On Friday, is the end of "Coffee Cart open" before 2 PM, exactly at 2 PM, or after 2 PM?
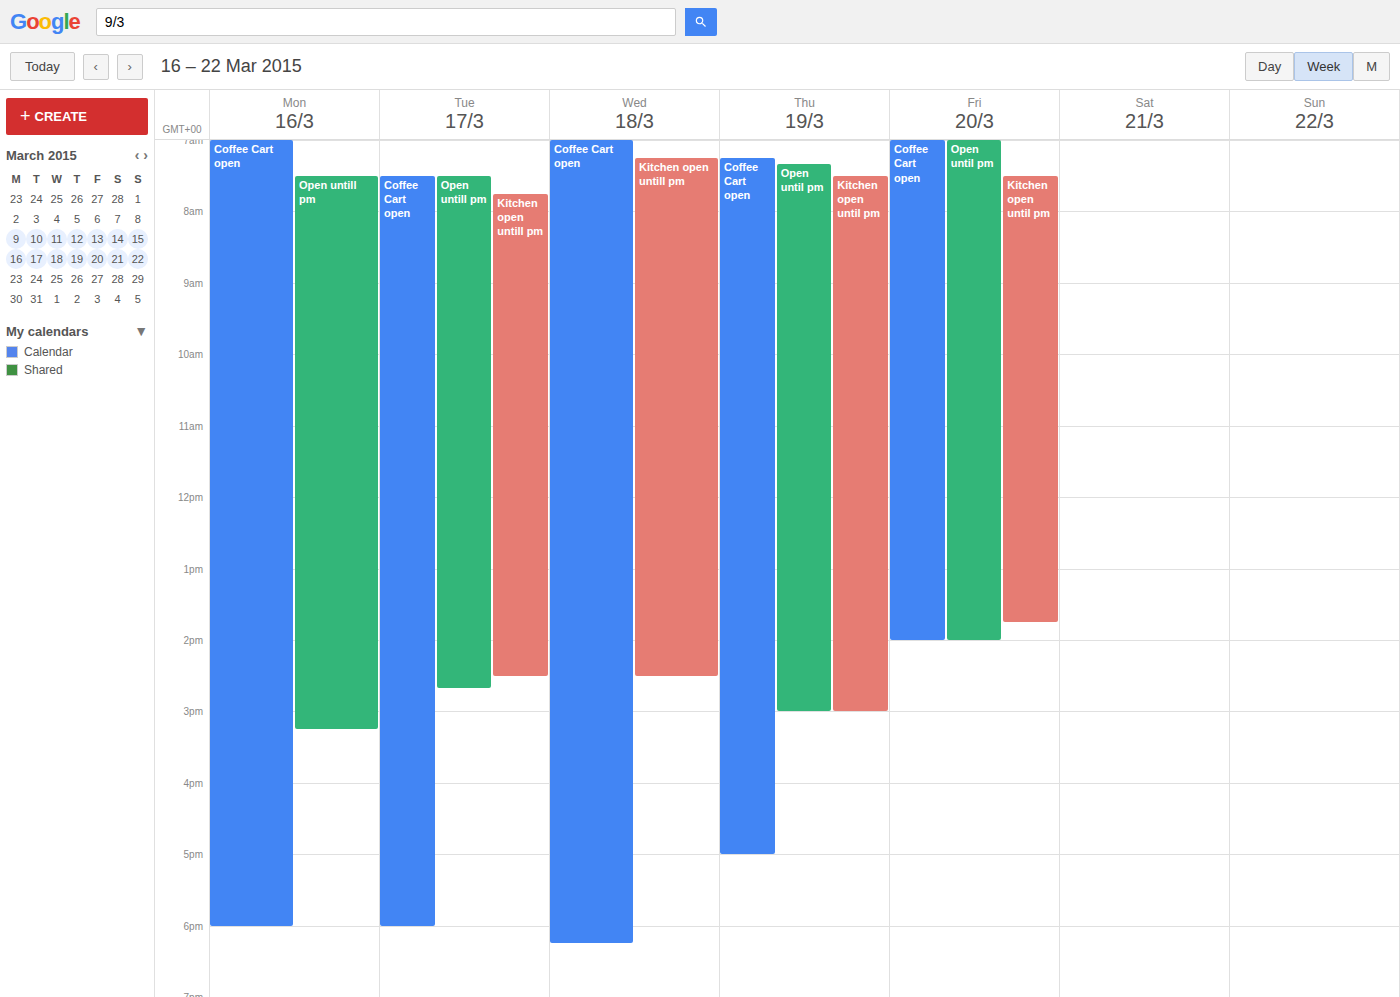
2:00 PM -- exactly at 2 PM, on the 2 PM line.